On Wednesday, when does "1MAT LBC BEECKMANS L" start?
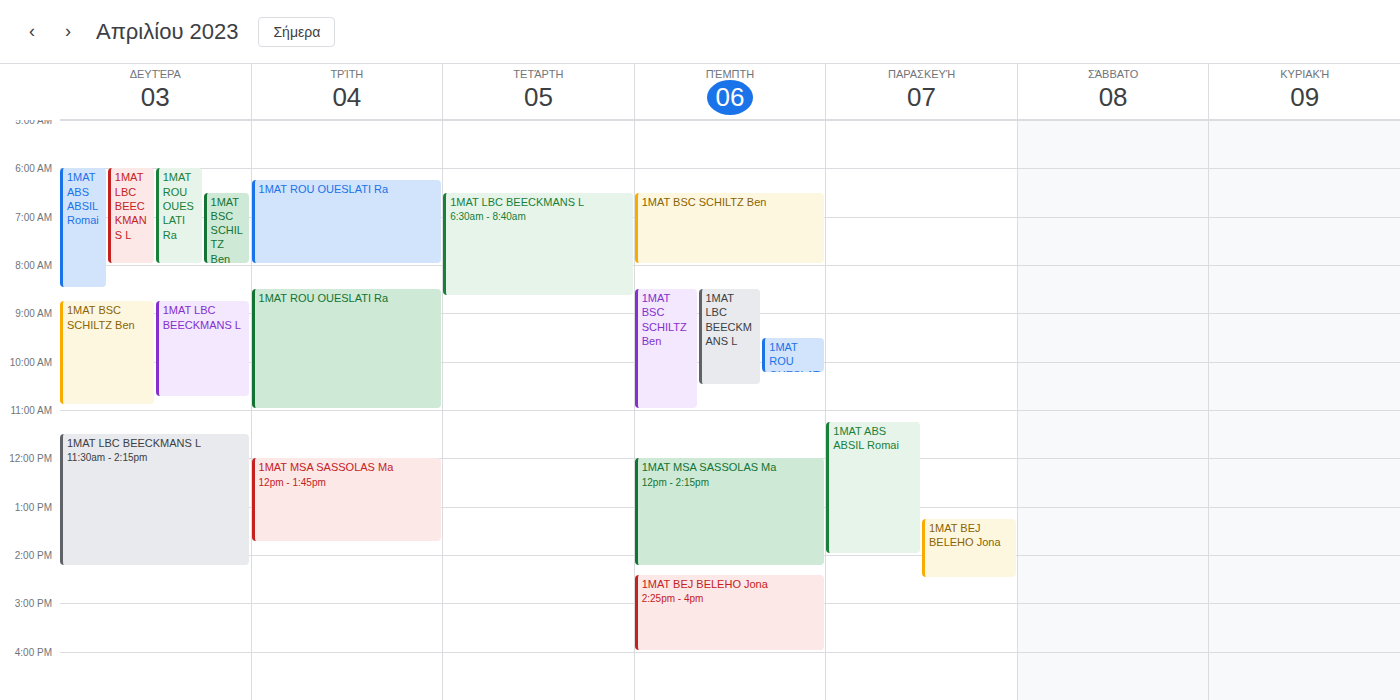
6:30 AM